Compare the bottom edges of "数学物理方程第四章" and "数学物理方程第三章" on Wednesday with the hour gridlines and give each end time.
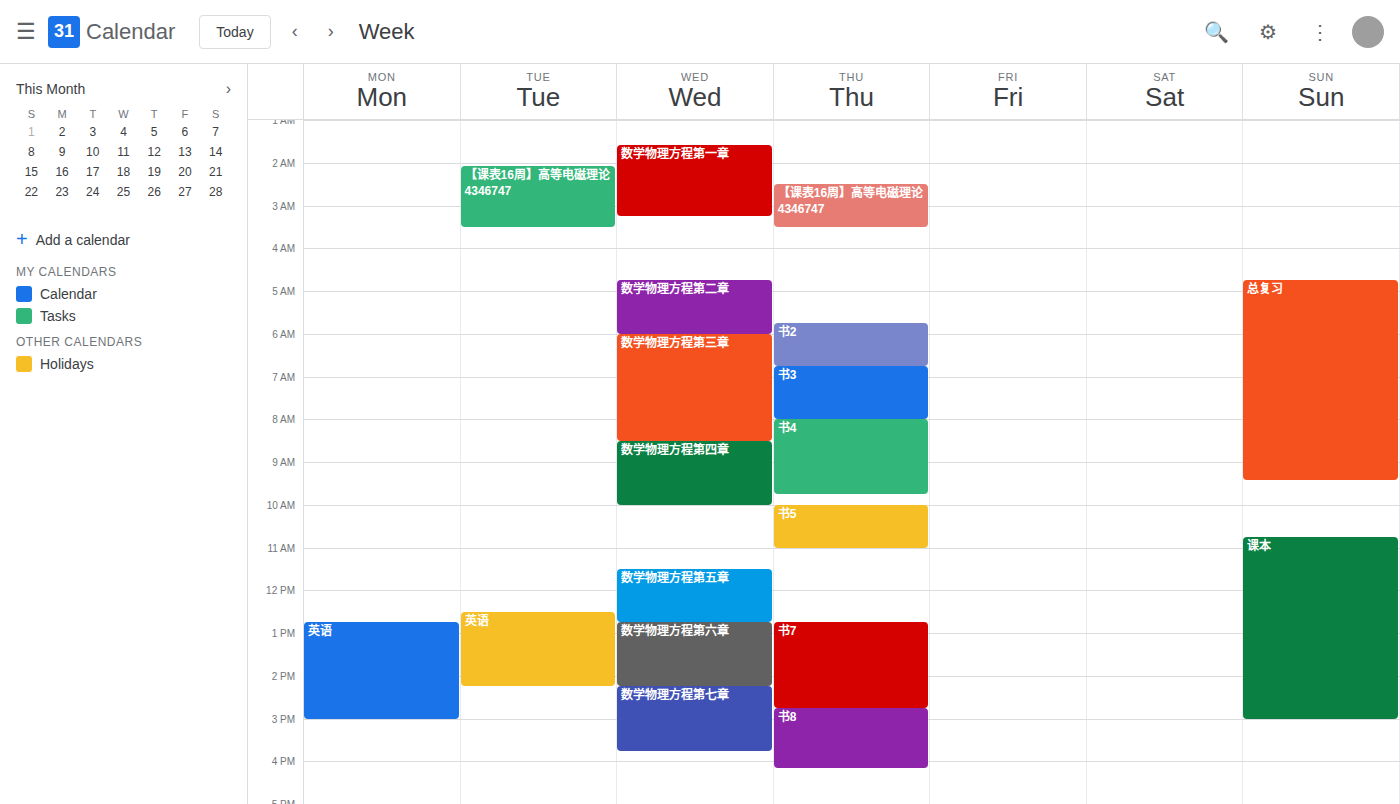
"数学物理方程第四章": 10:00 AM, exactly on the 10 AM line. "数学物理方程第三章": 8:30 AM, halfway between the 8 AM and 9 AM lines.